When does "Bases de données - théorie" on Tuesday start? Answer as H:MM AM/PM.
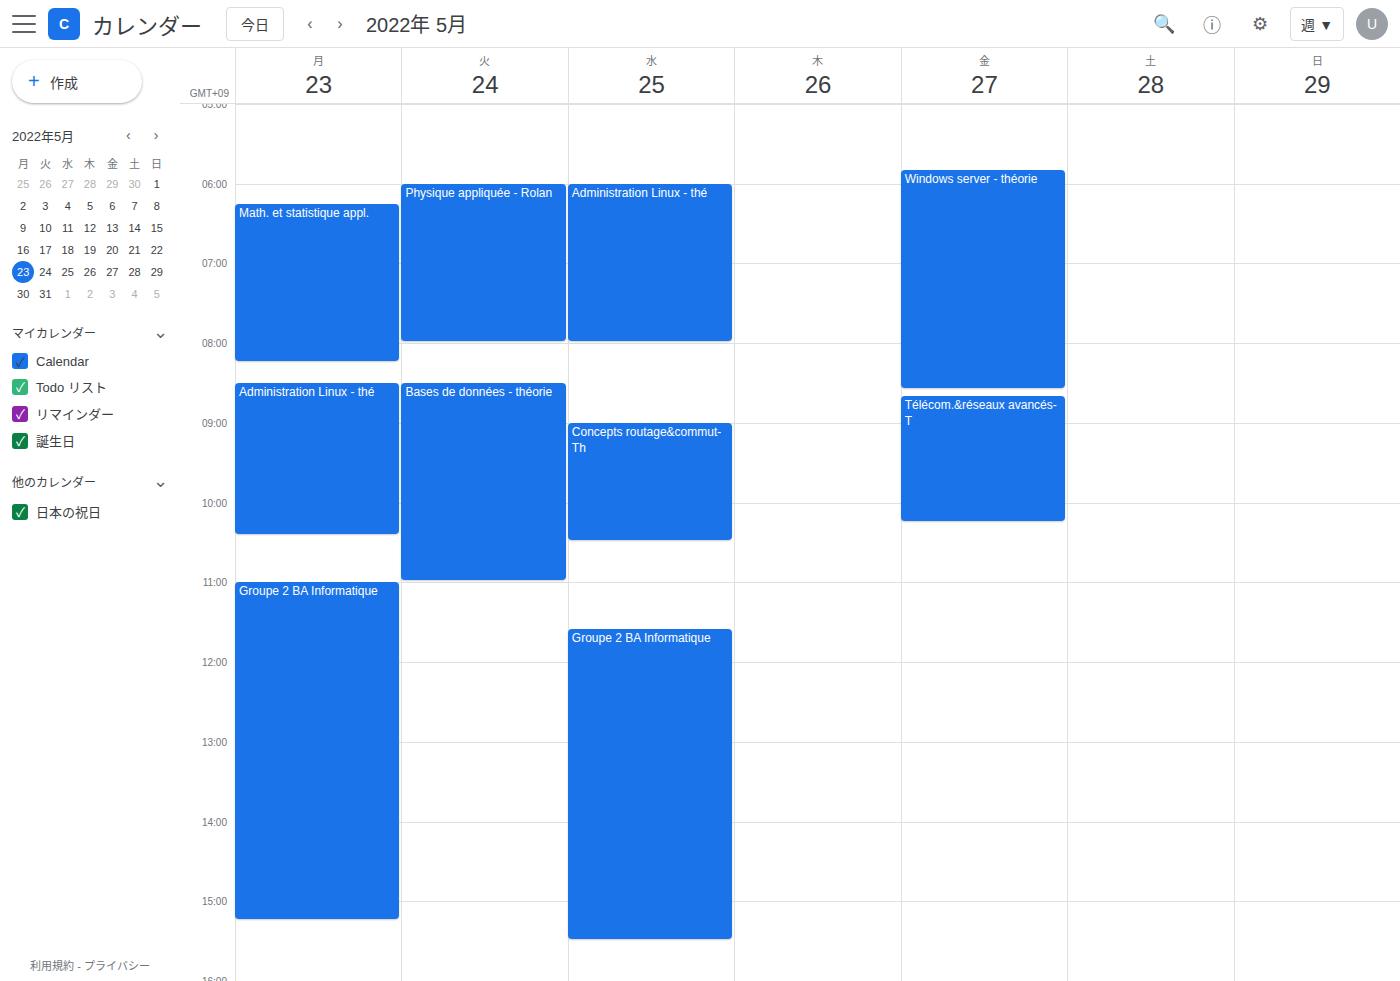
8:30 AM